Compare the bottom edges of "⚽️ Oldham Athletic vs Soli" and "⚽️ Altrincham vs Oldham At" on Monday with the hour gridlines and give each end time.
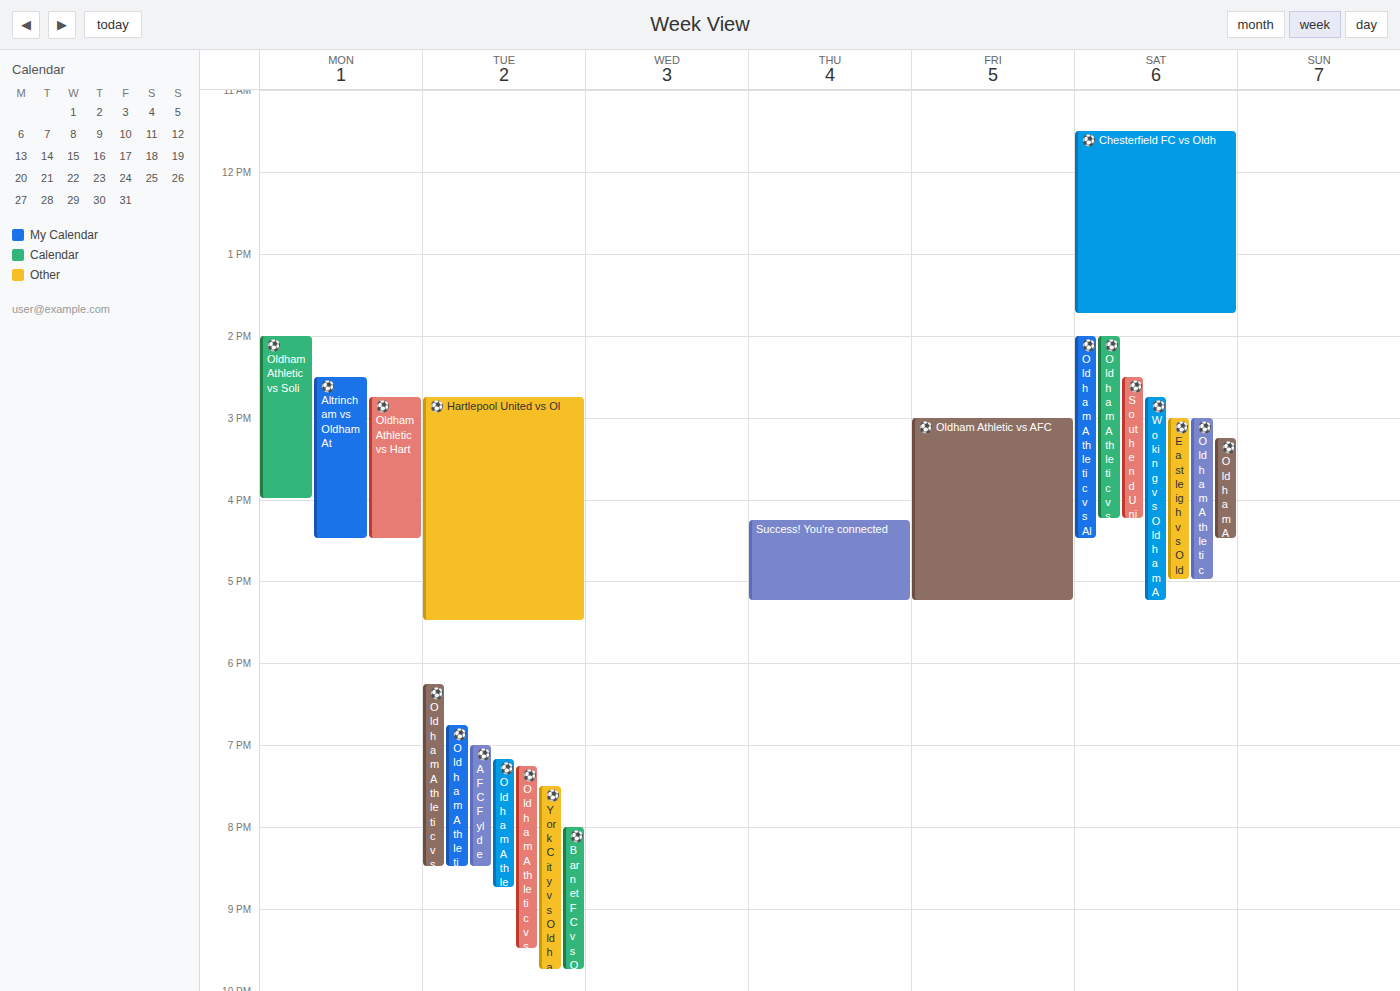
"⚽️ Oldham Athletic vs Soli": 4:00 PM, exactly on the 4 PM line. "⚽️ Altrincham vs Oldham At": 4:30 PM, halfway between the 4 PM and 5 PM lines.